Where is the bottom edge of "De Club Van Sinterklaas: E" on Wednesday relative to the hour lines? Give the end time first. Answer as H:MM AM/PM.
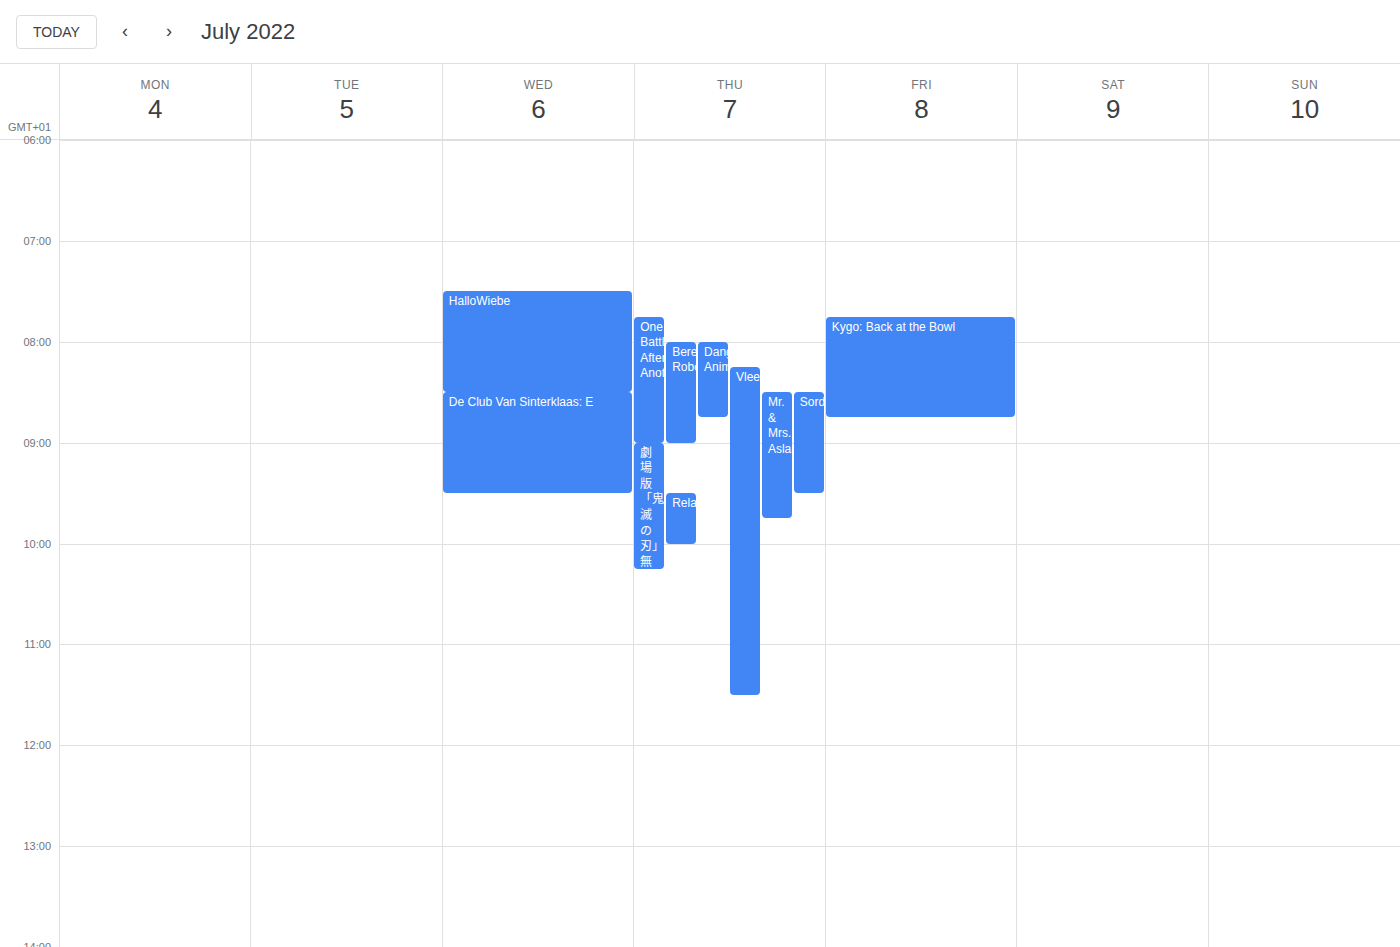
9:30 AM -- halfway between the 9 AM and 10 AM lines.